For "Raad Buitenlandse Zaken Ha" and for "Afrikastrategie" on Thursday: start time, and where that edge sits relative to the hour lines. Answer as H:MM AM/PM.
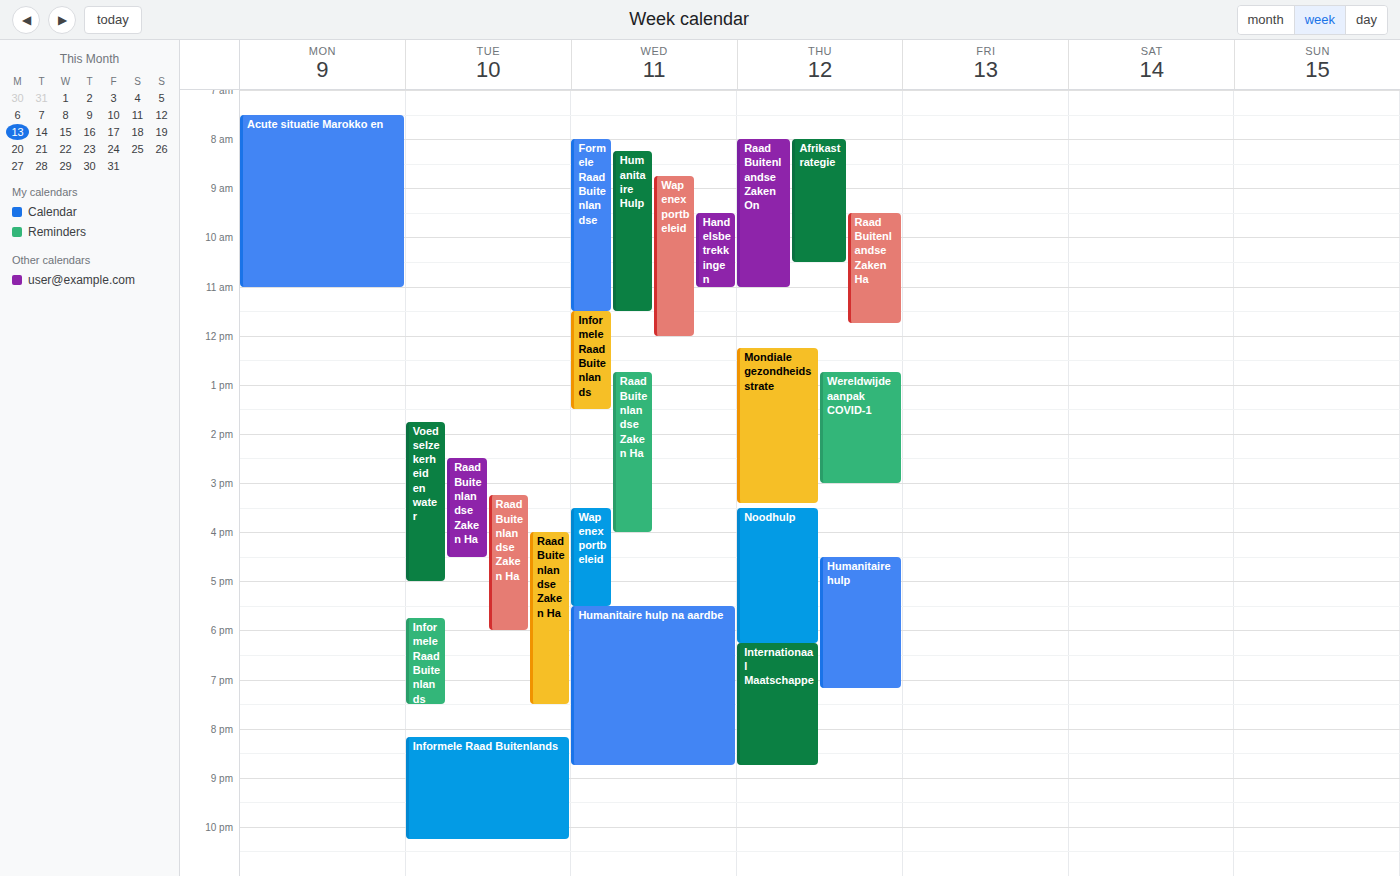
"Raad Buitenlandse Zaken Ha": 9:30 AM, halfway between the 9 AM and 10 AM lines. "Afrikastrategie": 8:00 AM, exactly on the 8 AM line.